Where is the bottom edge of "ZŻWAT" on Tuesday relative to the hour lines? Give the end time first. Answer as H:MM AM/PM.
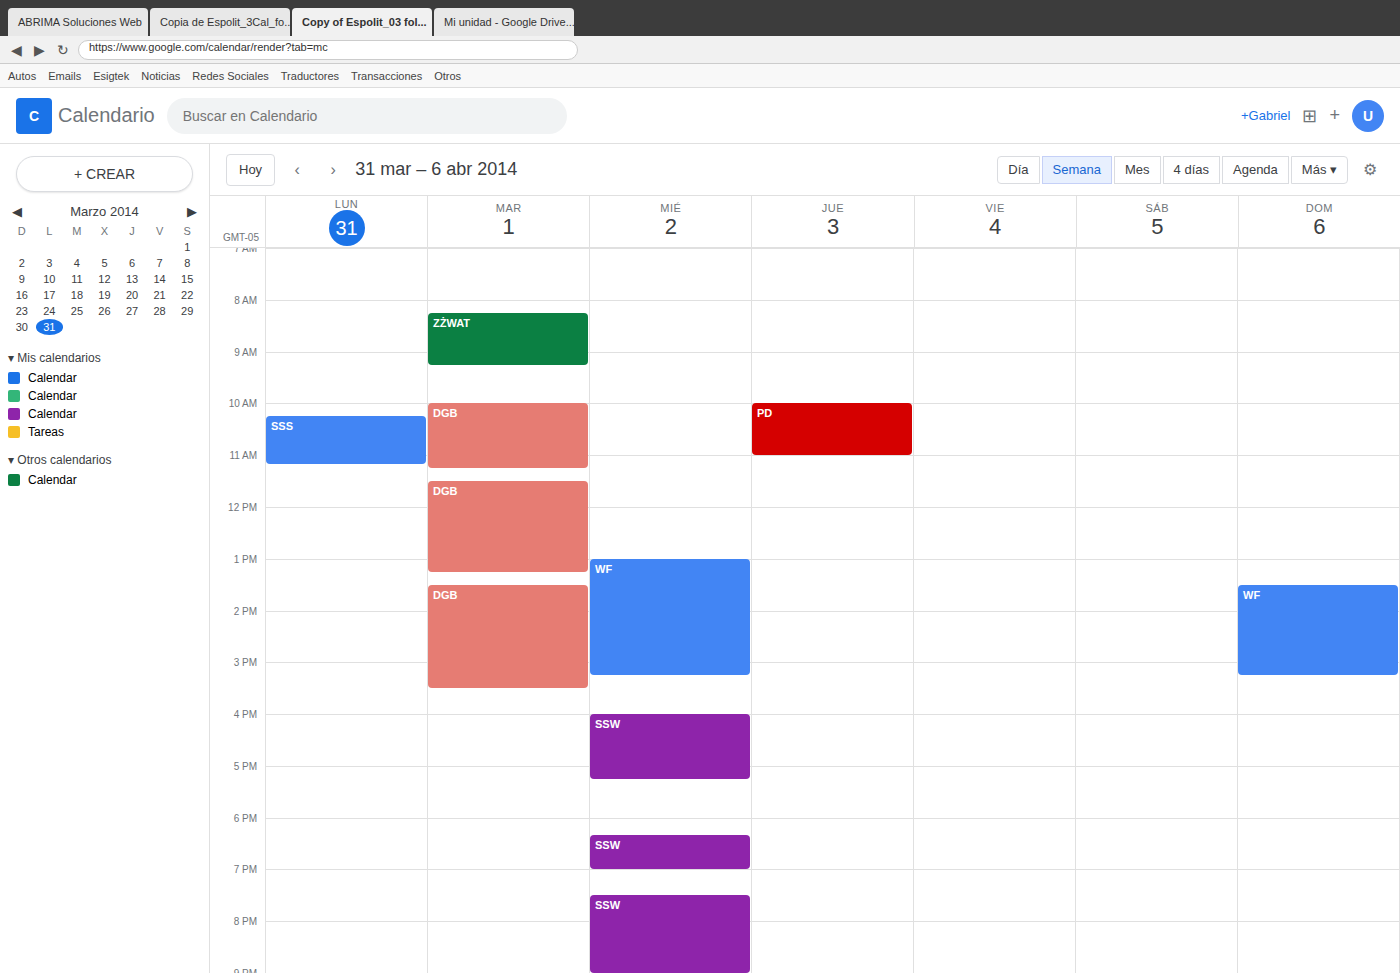
9:15 AM -- neither: a quarter of the way from the 9 AM line to the 10 AM line.